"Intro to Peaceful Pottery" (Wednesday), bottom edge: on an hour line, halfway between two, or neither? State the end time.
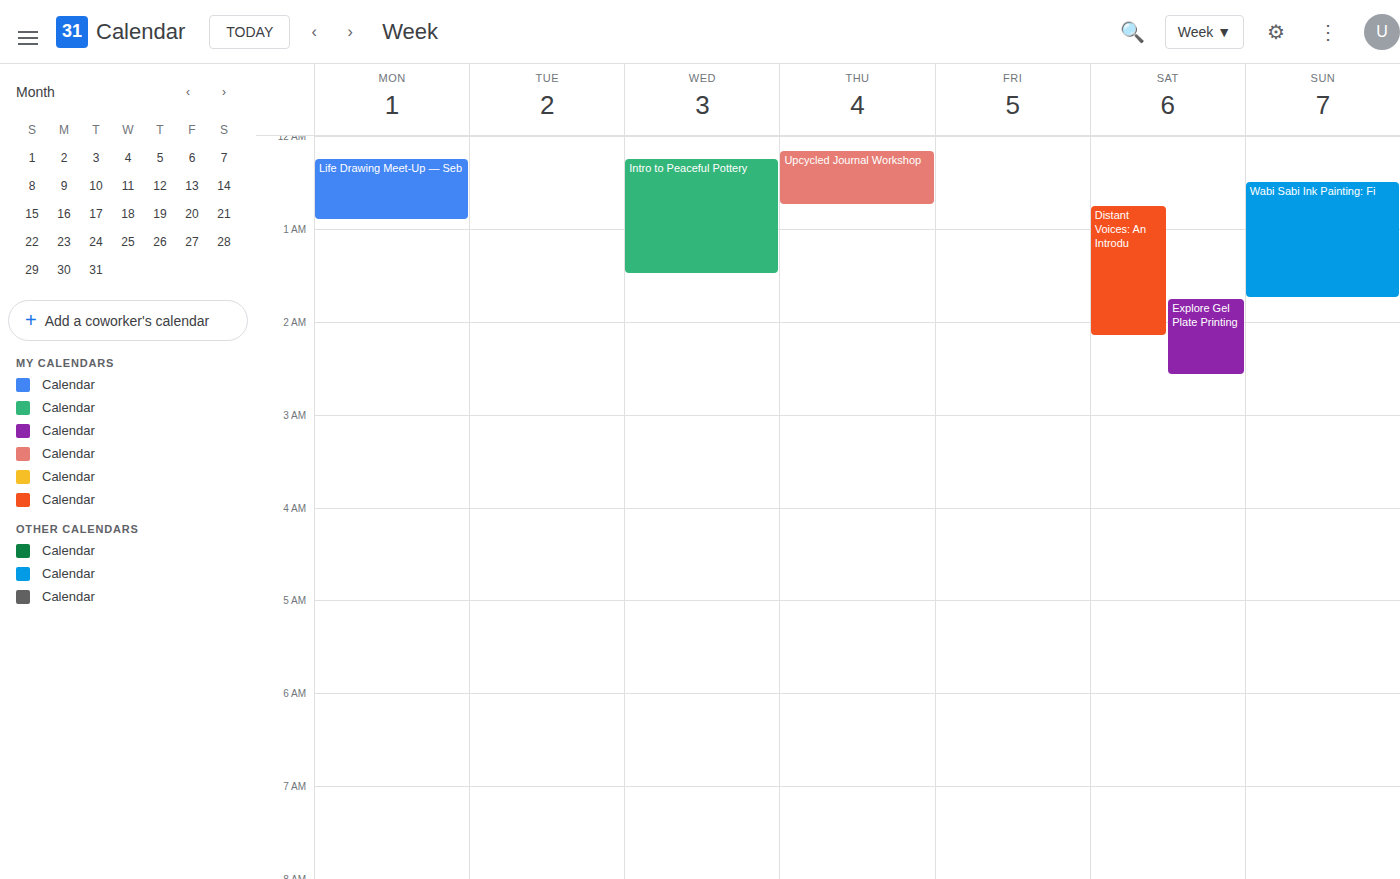
1:30 AM -- halfway between the 1 AM and 2 AM lines.